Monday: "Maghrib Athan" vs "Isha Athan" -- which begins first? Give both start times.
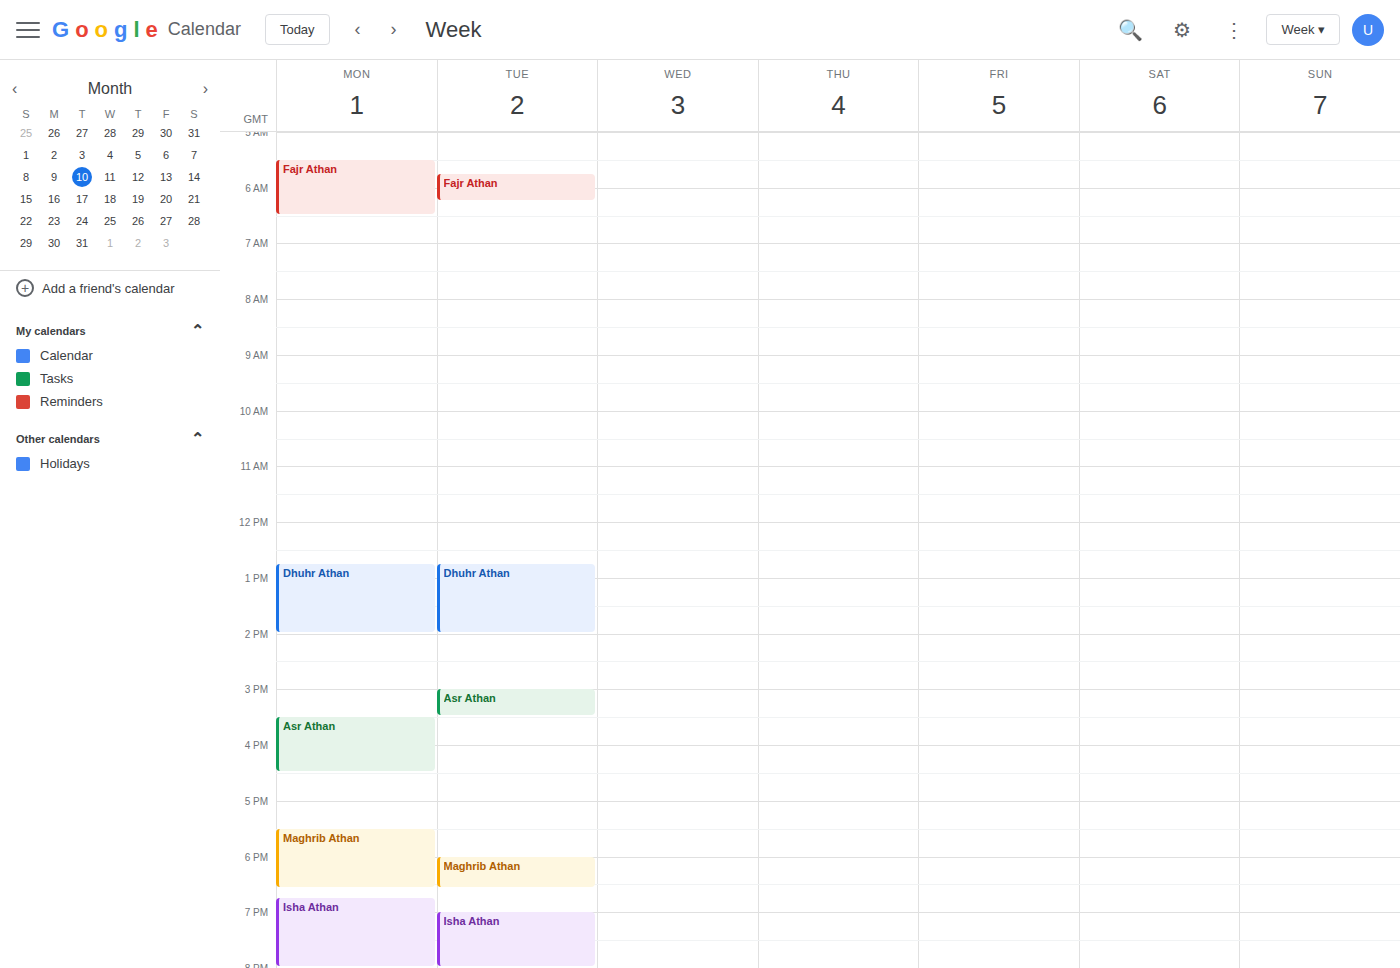
"Maghrib Athan" 5:30 PM; "Isha Athan" 6:45 PM.